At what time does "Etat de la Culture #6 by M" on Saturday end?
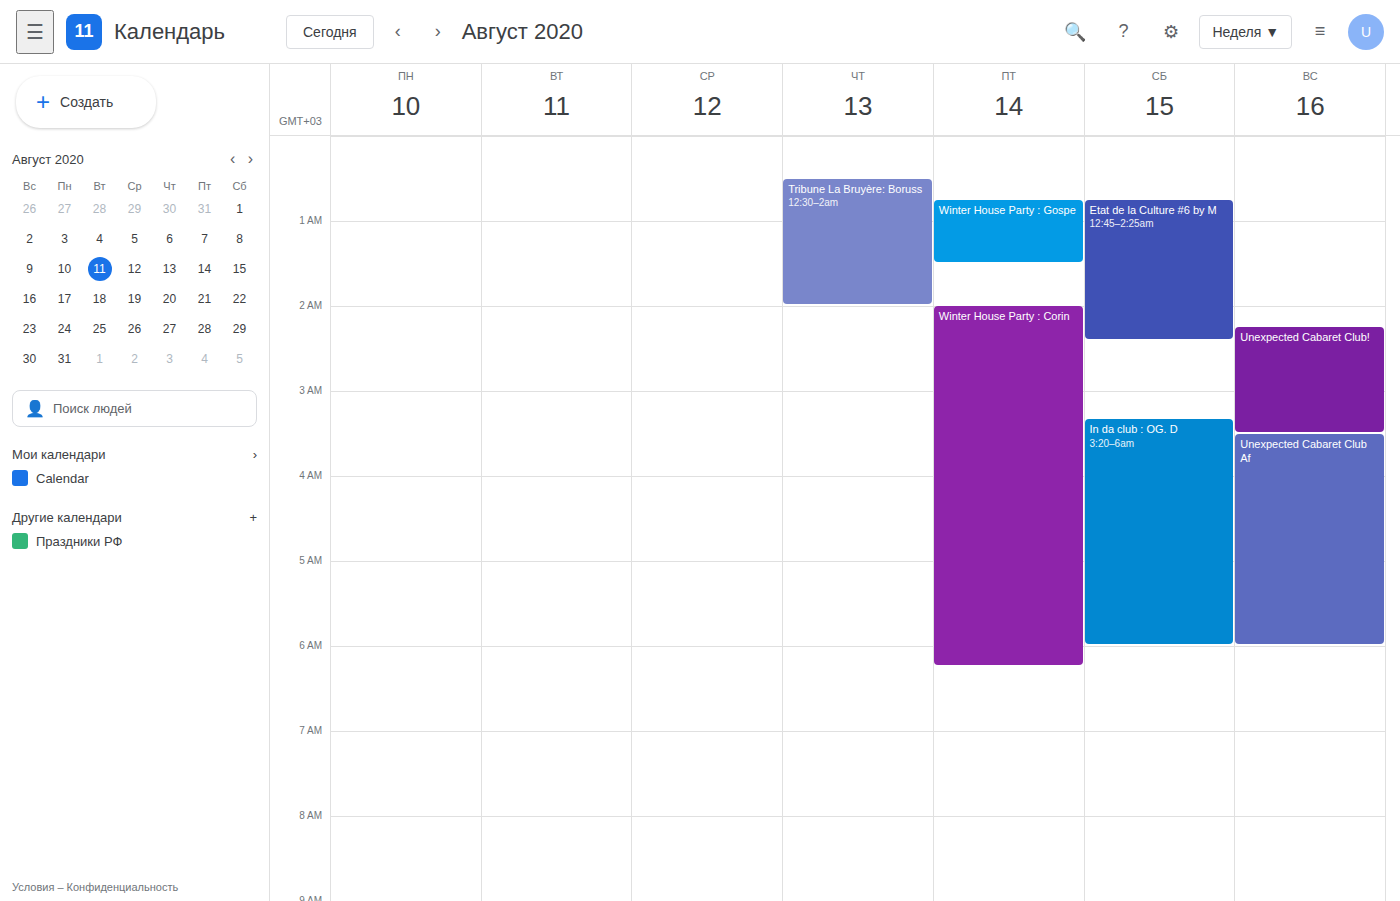
2:25 AM